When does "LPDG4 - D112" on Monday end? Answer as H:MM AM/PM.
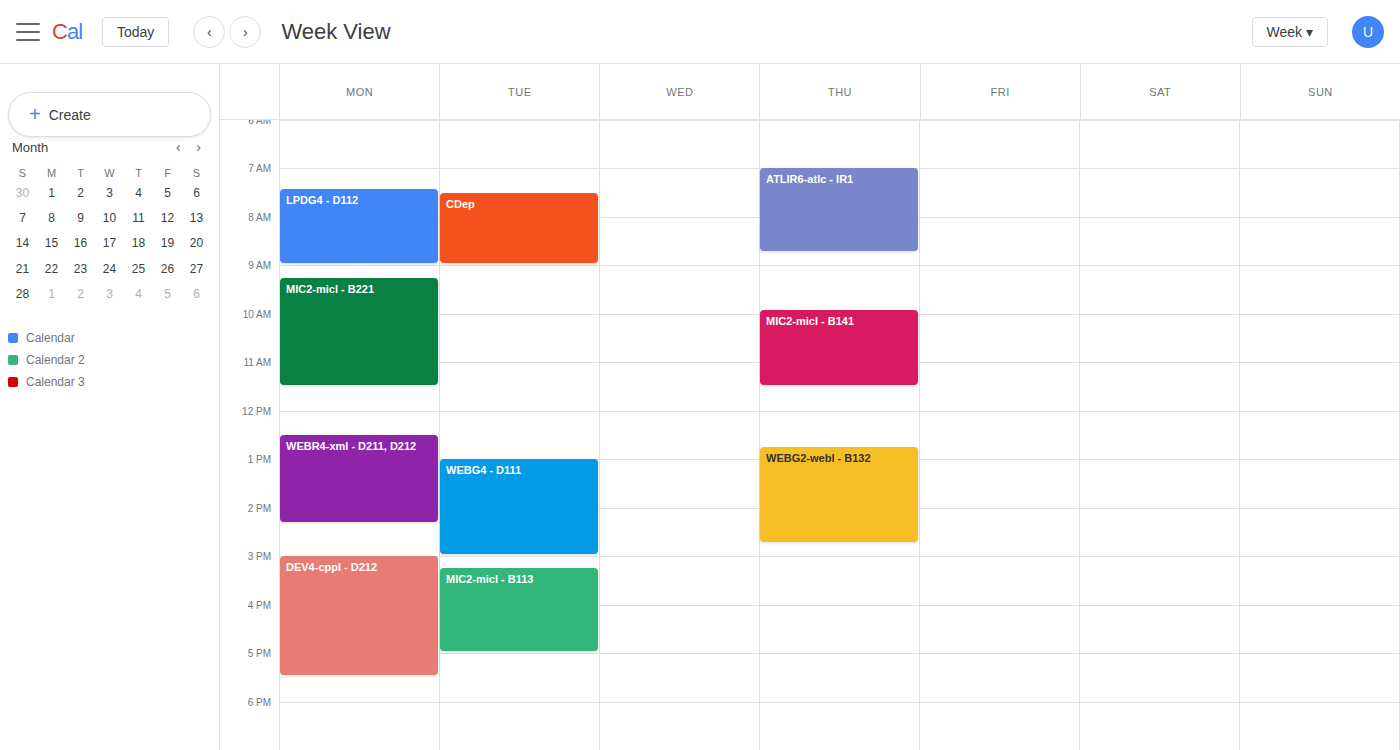
9:00 AM